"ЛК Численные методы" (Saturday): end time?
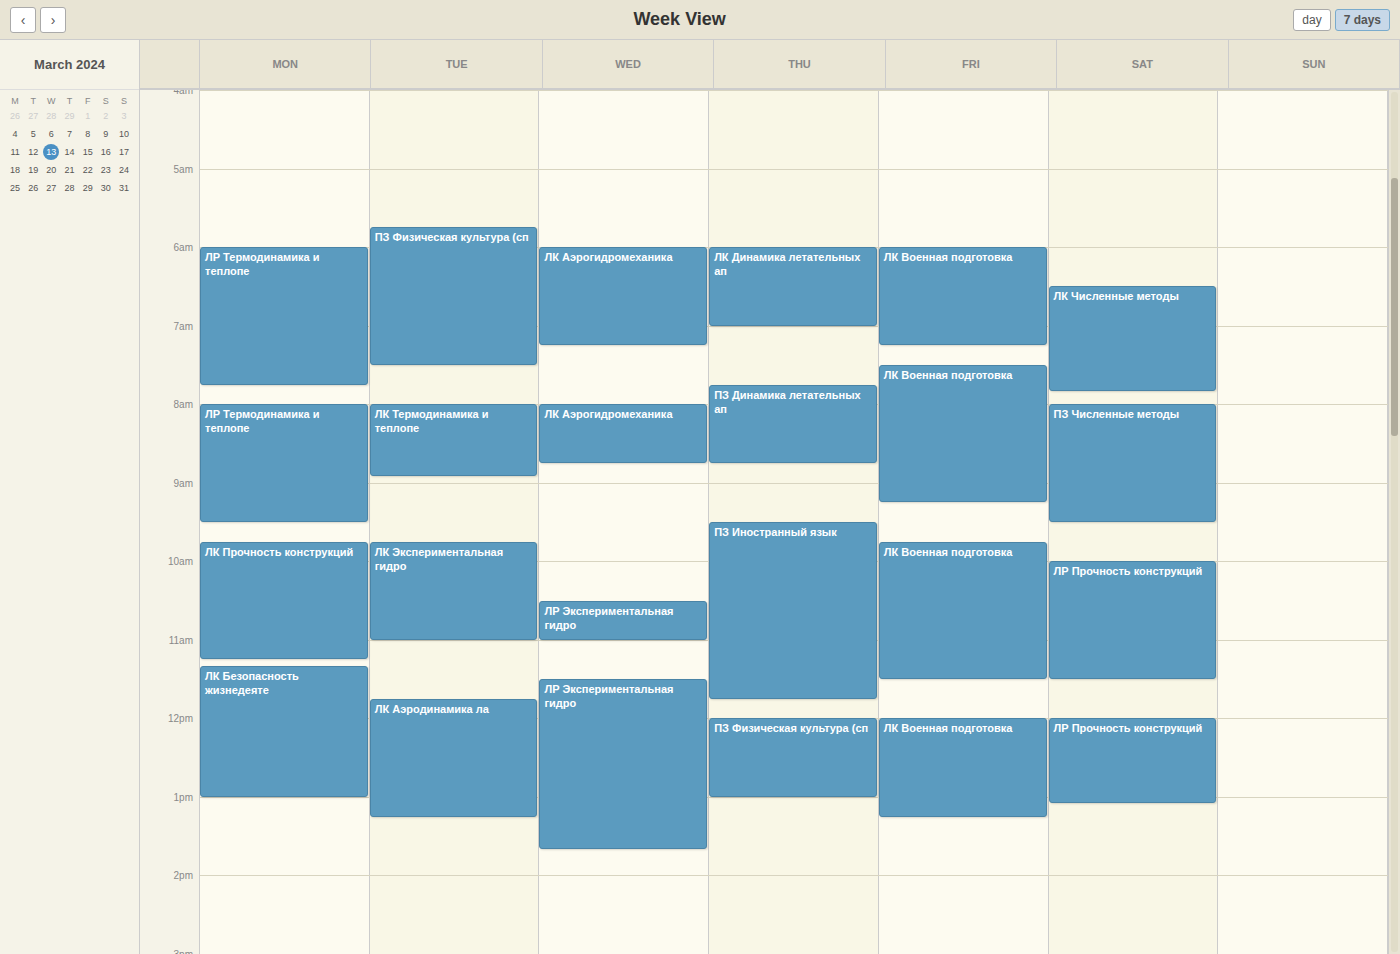
7:50 AM